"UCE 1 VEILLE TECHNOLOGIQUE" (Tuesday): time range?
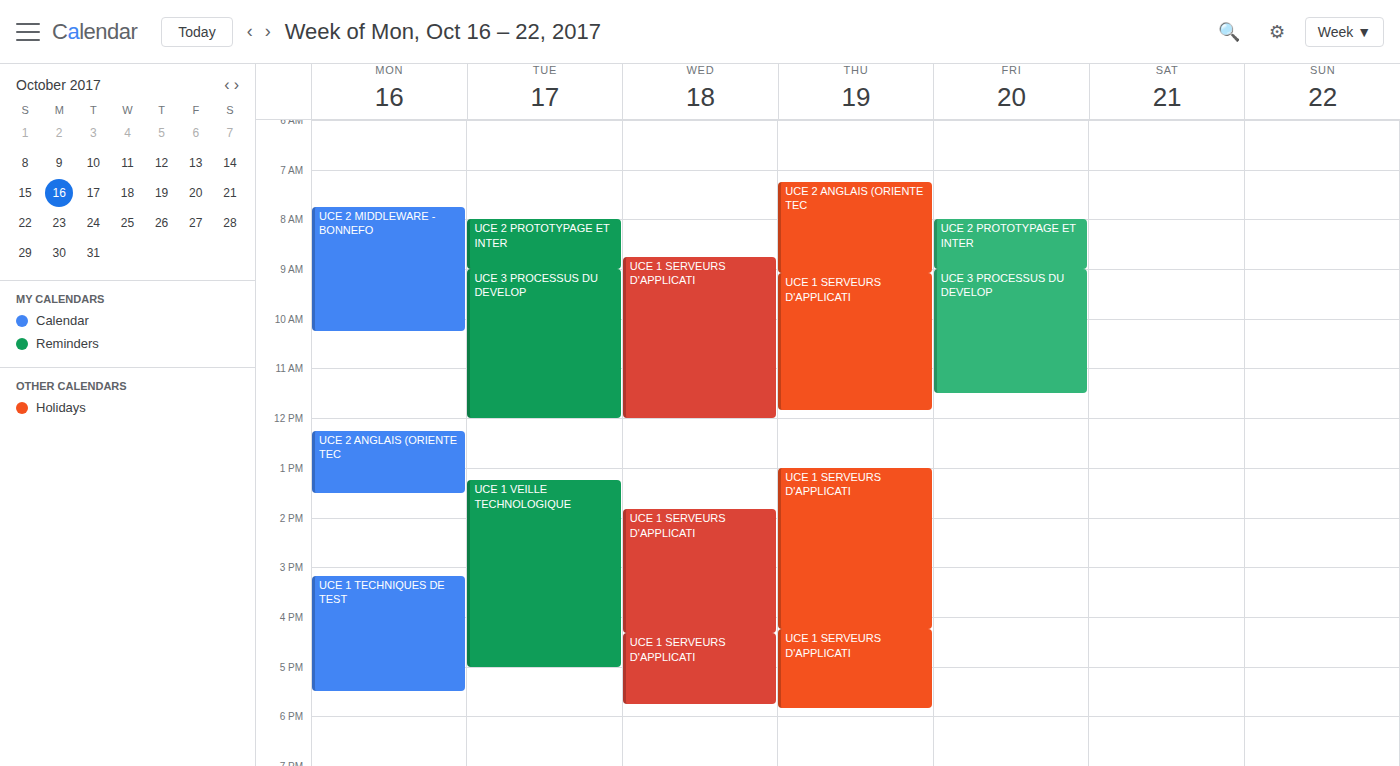
1:15 PM to 5:00 PM